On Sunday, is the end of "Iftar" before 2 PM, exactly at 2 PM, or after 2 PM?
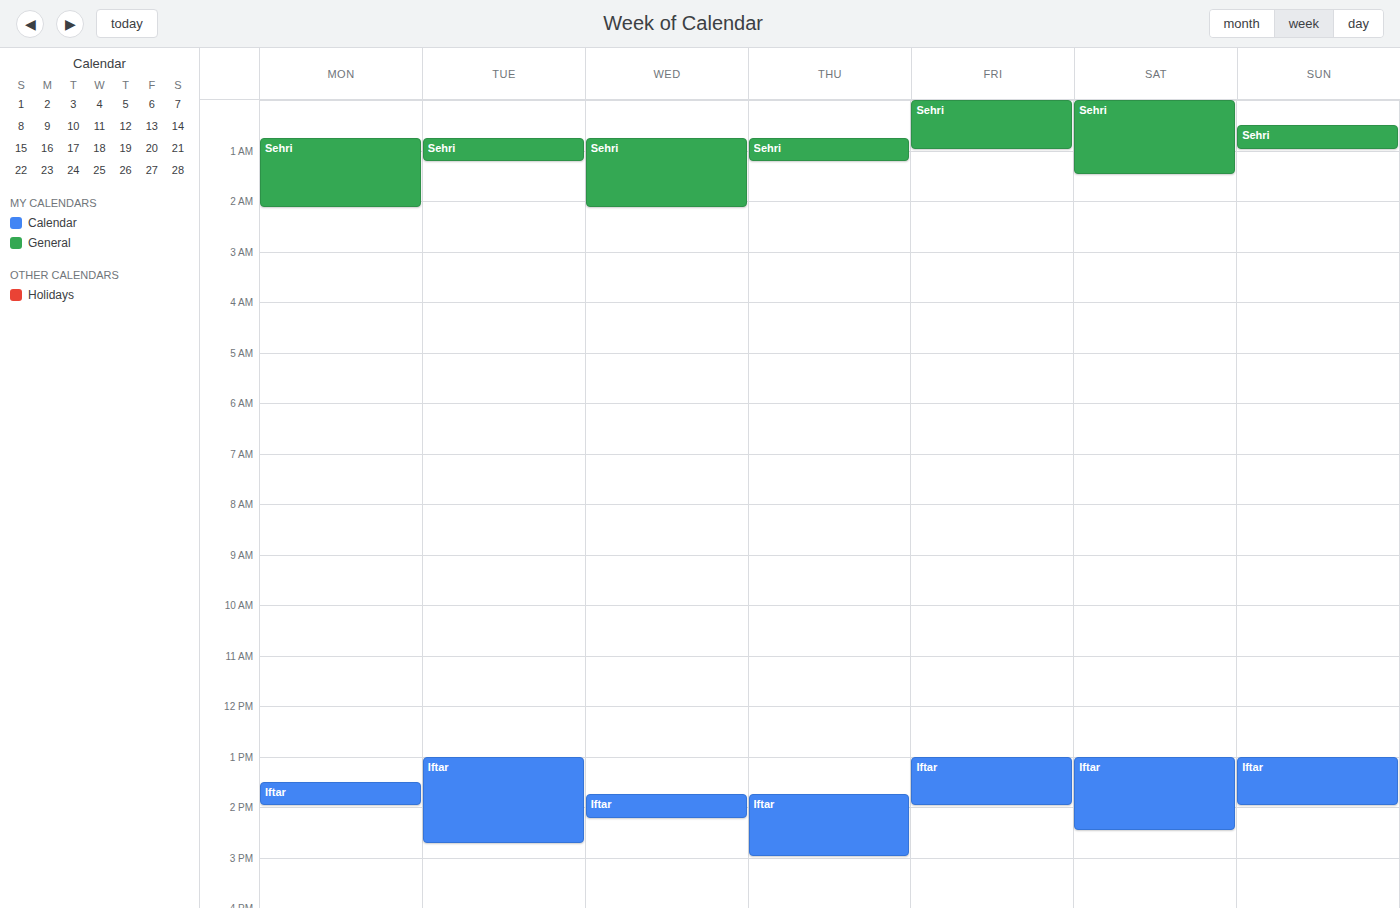
2:00 PM -- exactly at 2 PM, on the 2 PM line.